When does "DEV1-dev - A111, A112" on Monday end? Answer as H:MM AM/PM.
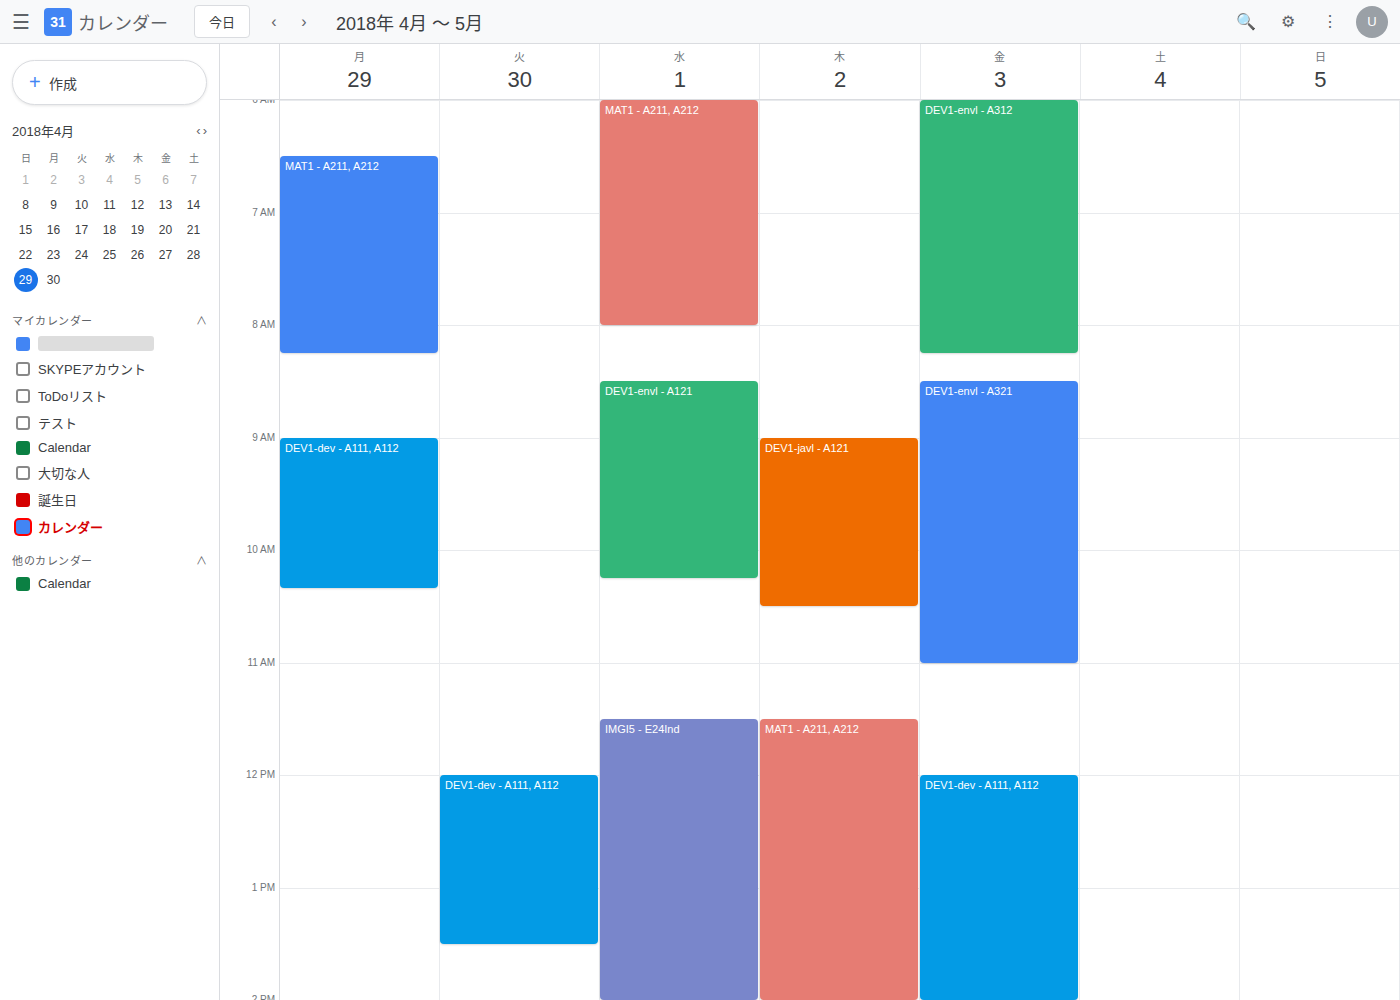
10:20 AM